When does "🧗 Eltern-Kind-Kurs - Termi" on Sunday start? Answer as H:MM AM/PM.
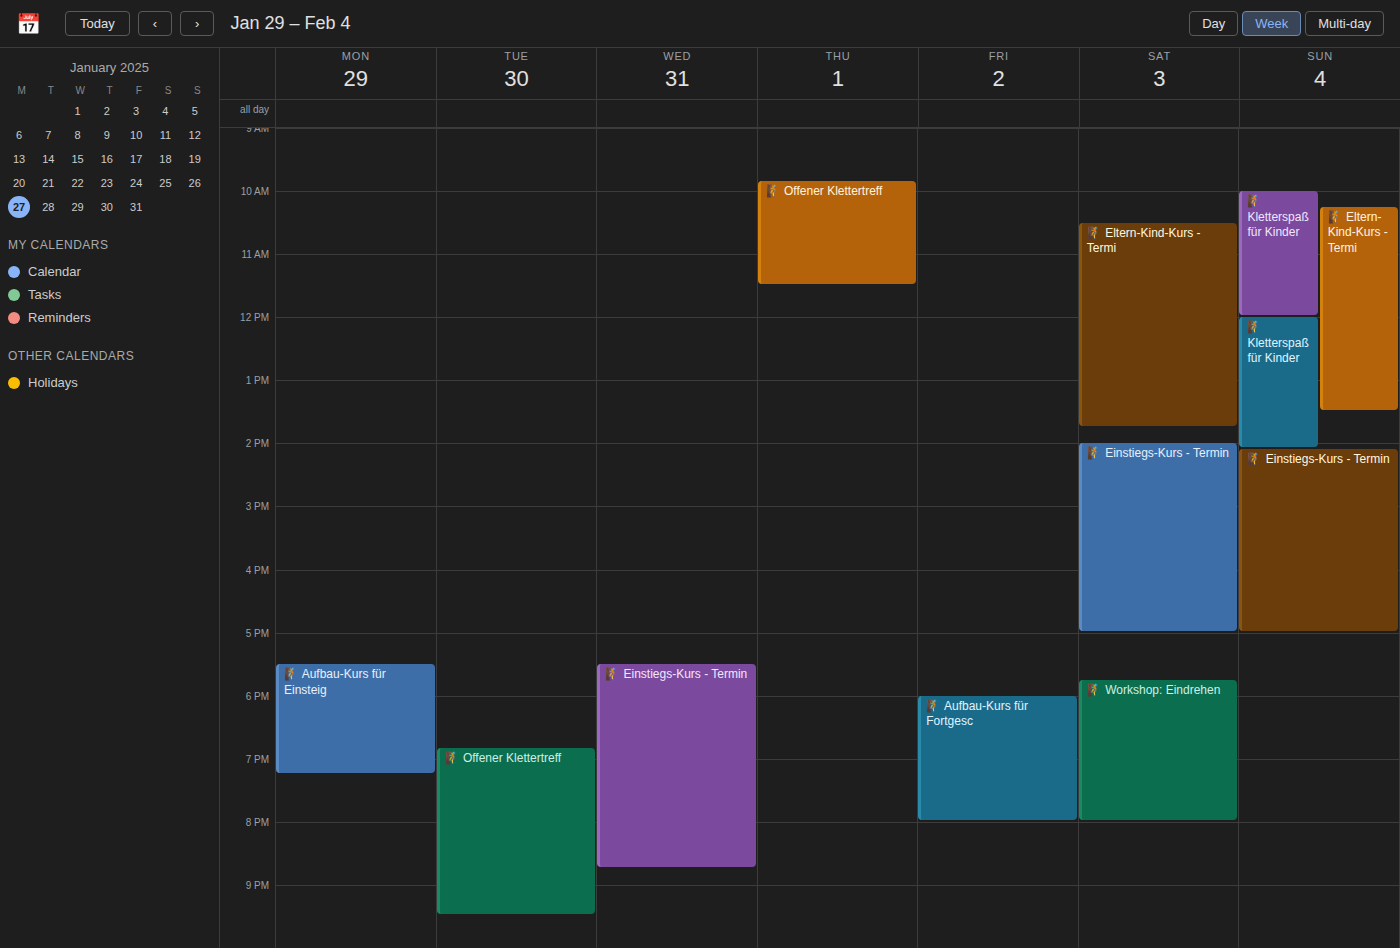
10:15 AM